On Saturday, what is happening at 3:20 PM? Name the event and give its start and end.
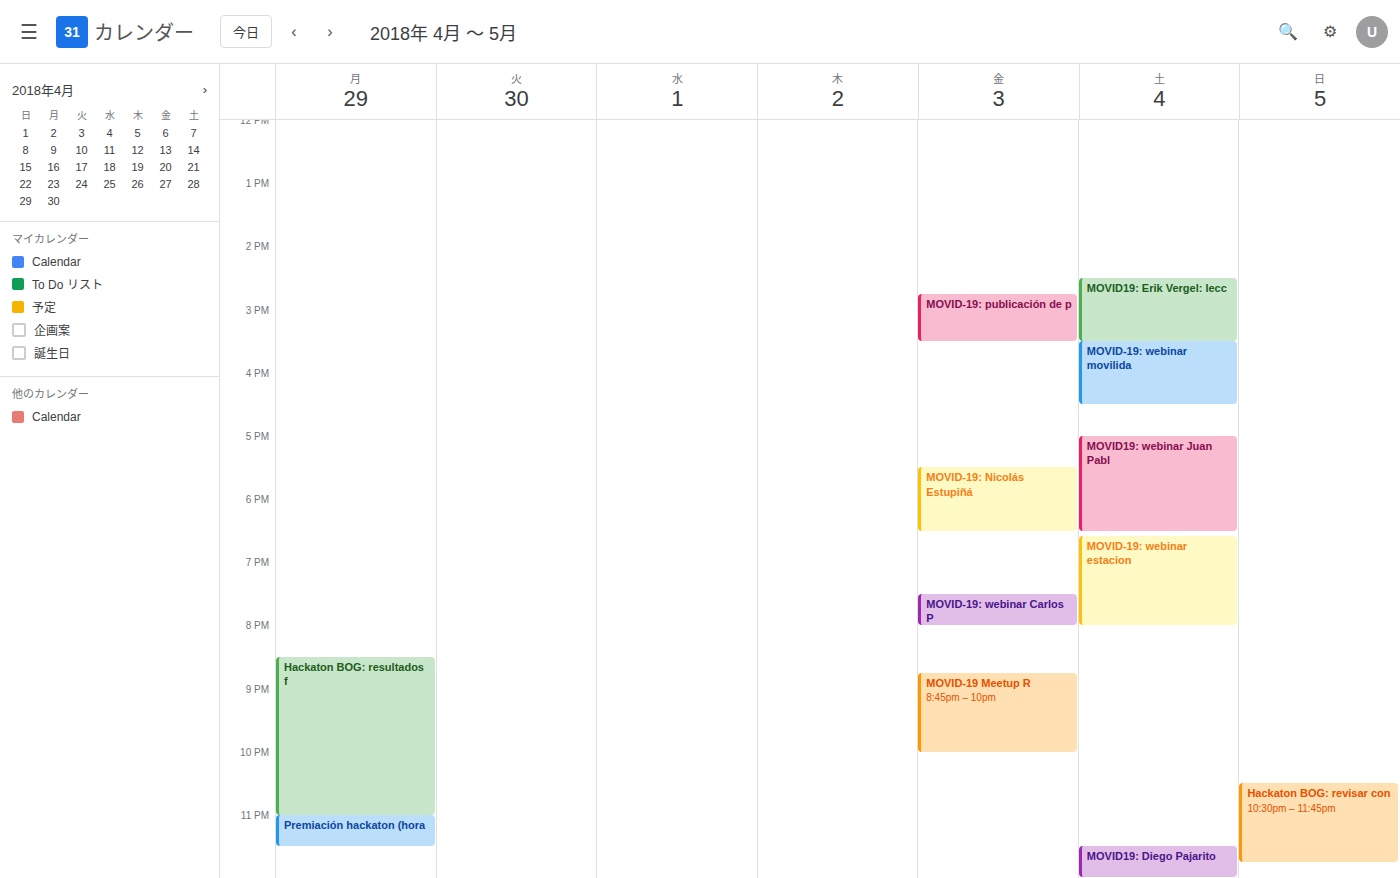
"MOVID19: Erik Vergel: lecc", 2:30 PM to 3:30 PM